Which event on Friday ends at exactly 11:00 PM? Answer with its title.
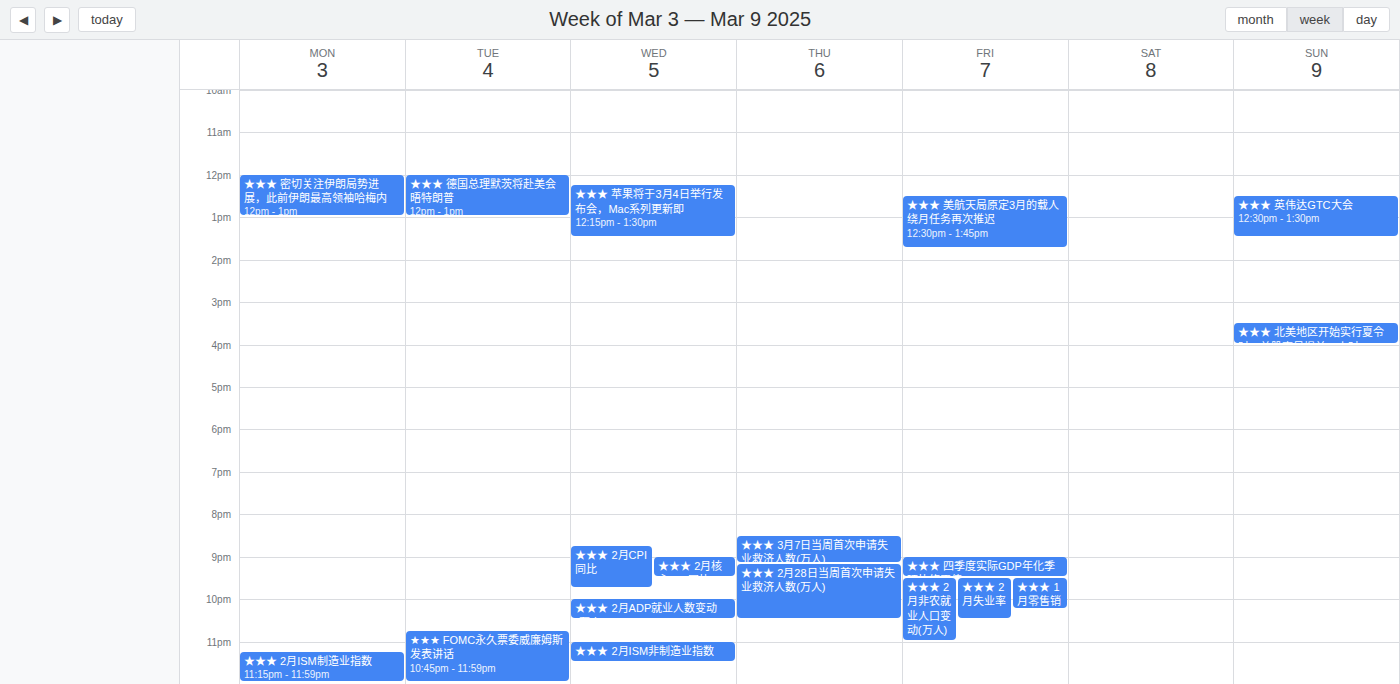
"★★★ 2月非农就业人口变动(万人)"